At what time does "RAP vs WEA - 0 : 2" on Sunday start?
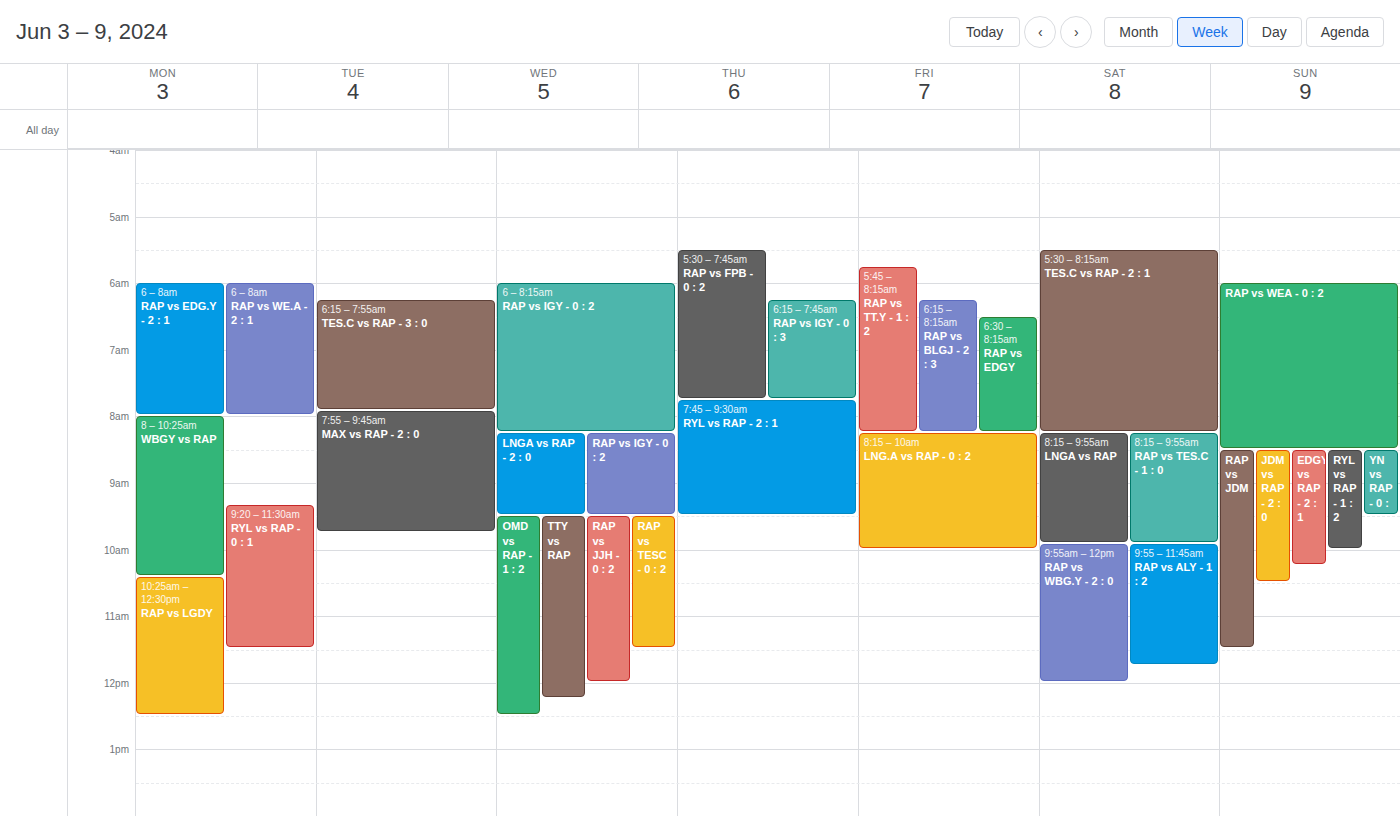
6:00 AM